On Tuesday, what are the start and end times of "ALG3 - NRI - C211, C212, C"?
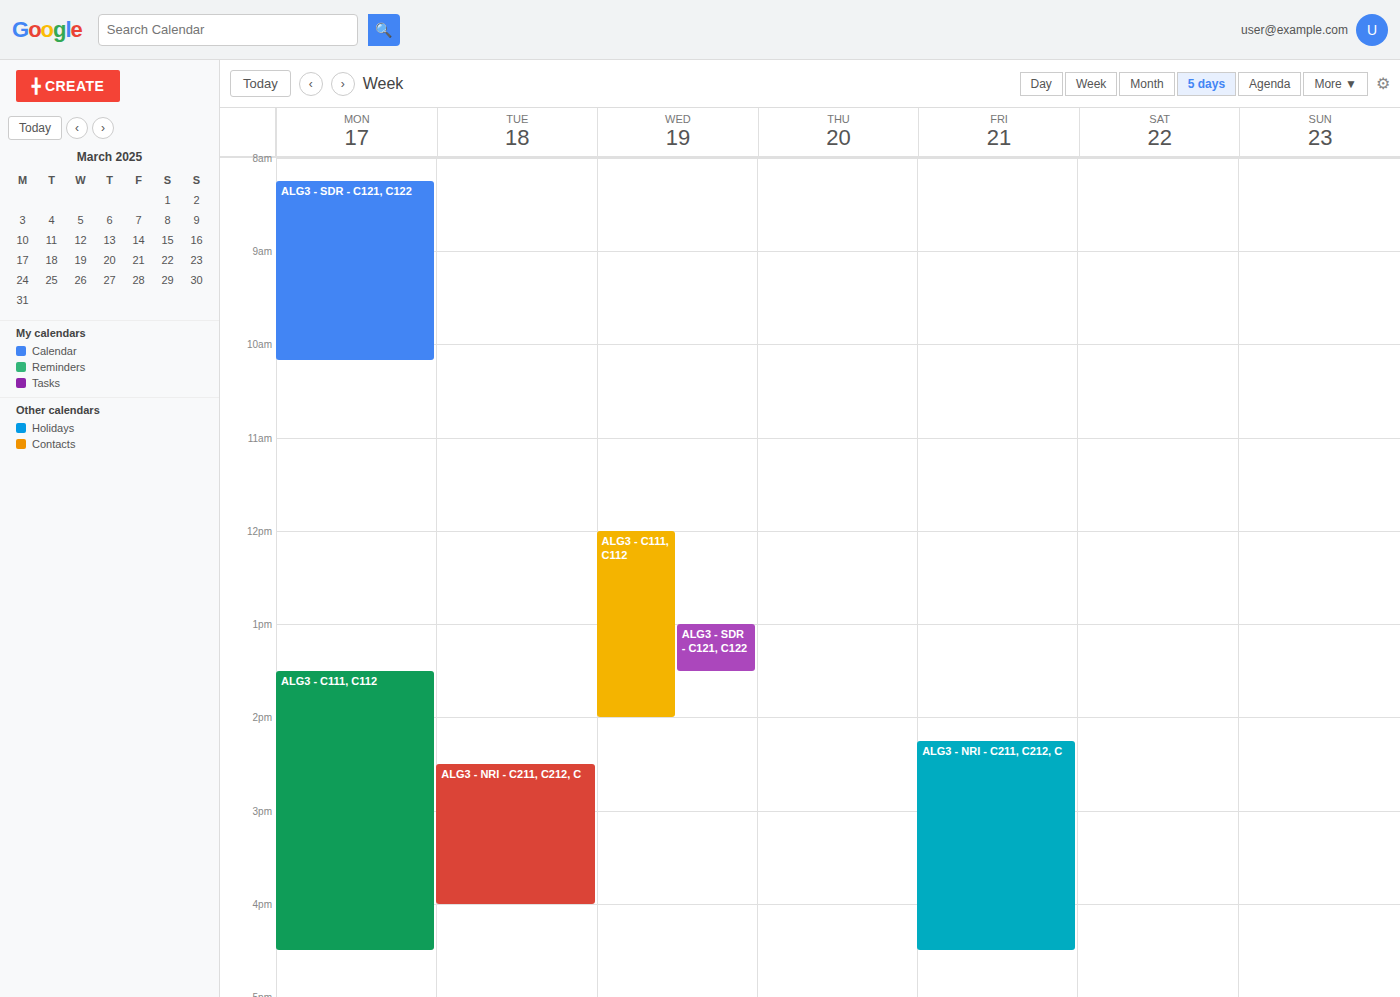
2:30 PM to 4:00 PM